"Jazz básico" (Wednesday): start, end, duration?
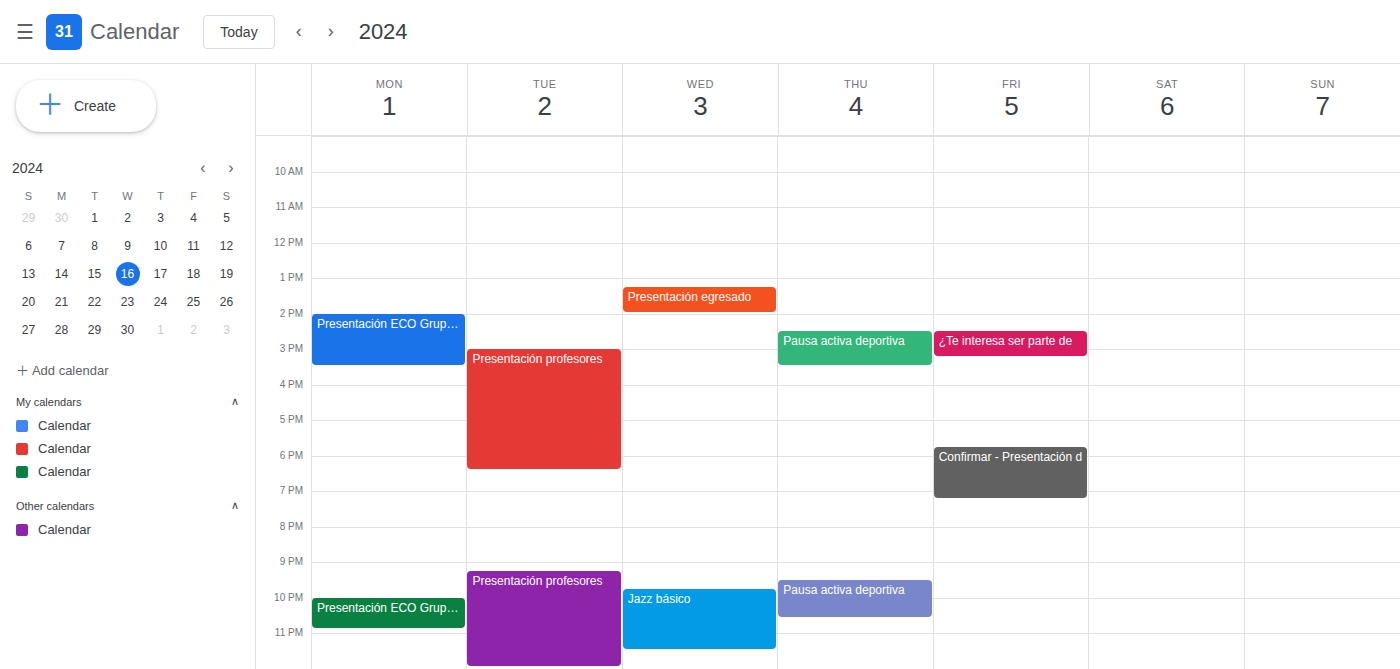
9:45 PM to 11:30 PM, 1 hour 45 minutes